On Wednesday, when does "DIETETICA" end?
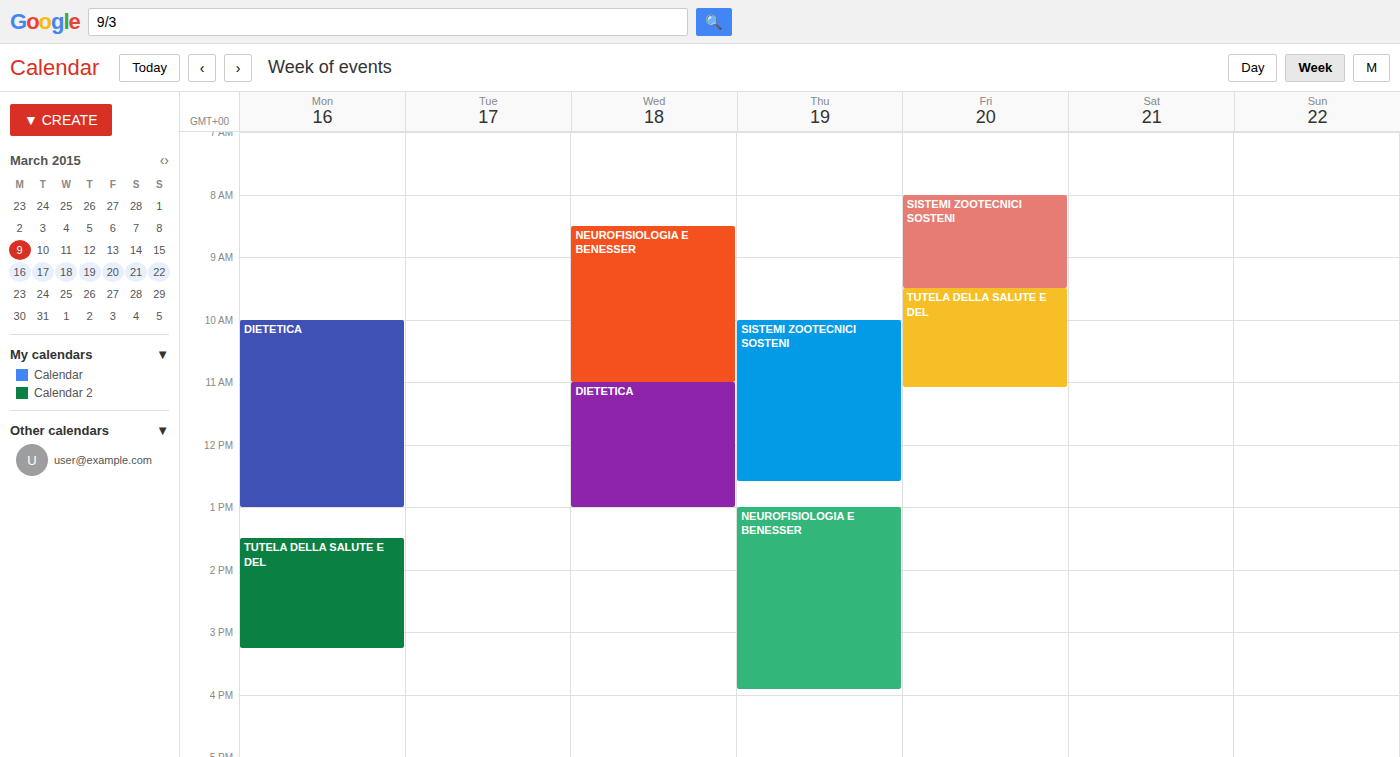
13:00